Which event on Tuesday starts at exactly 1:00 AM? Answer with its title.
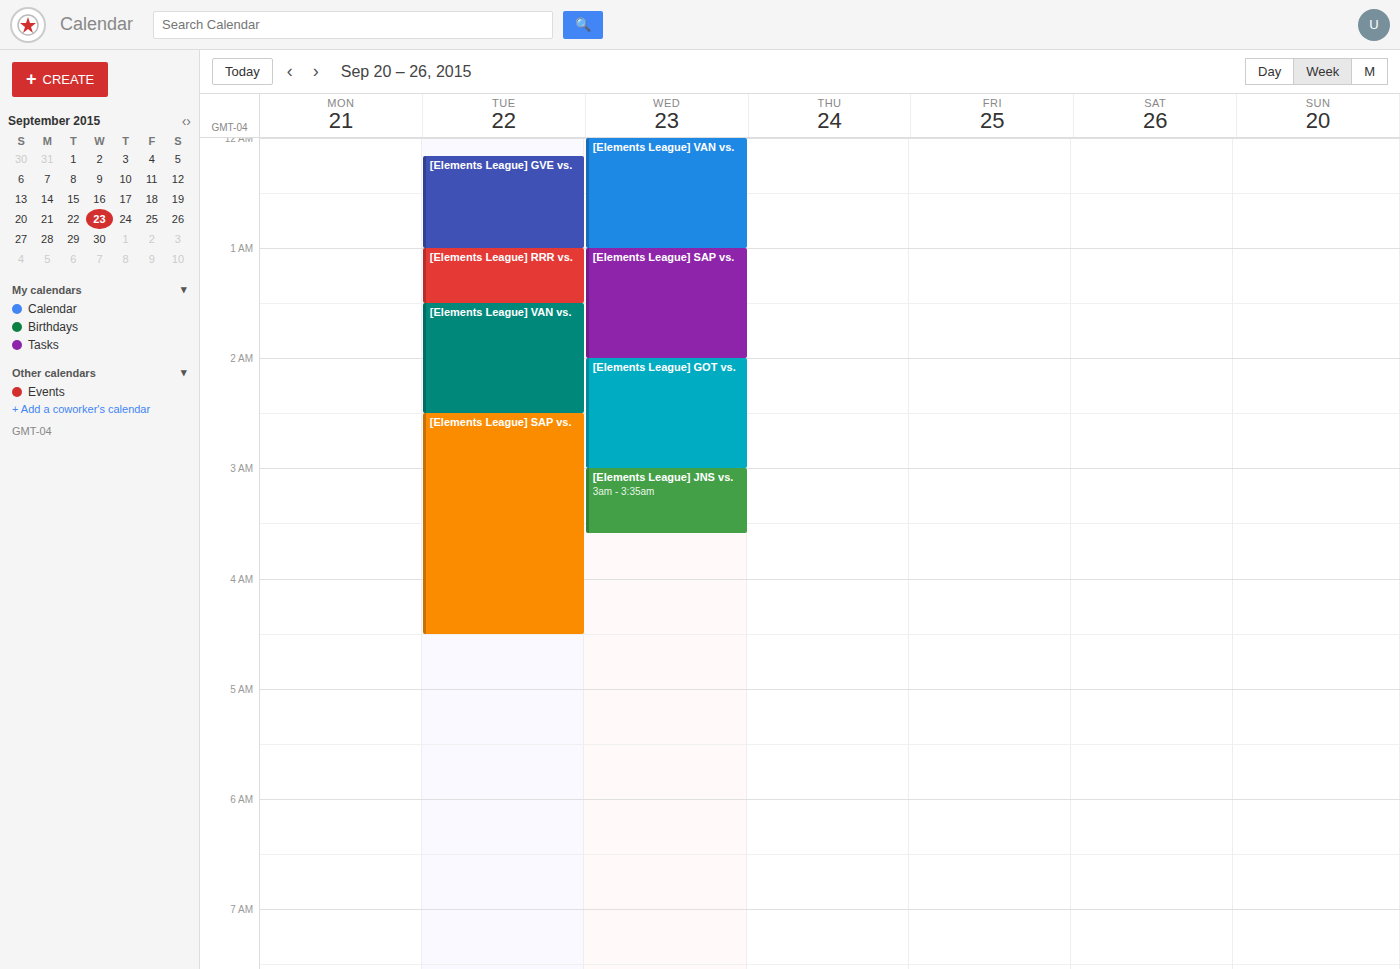
"[Elements League] RRR vs."